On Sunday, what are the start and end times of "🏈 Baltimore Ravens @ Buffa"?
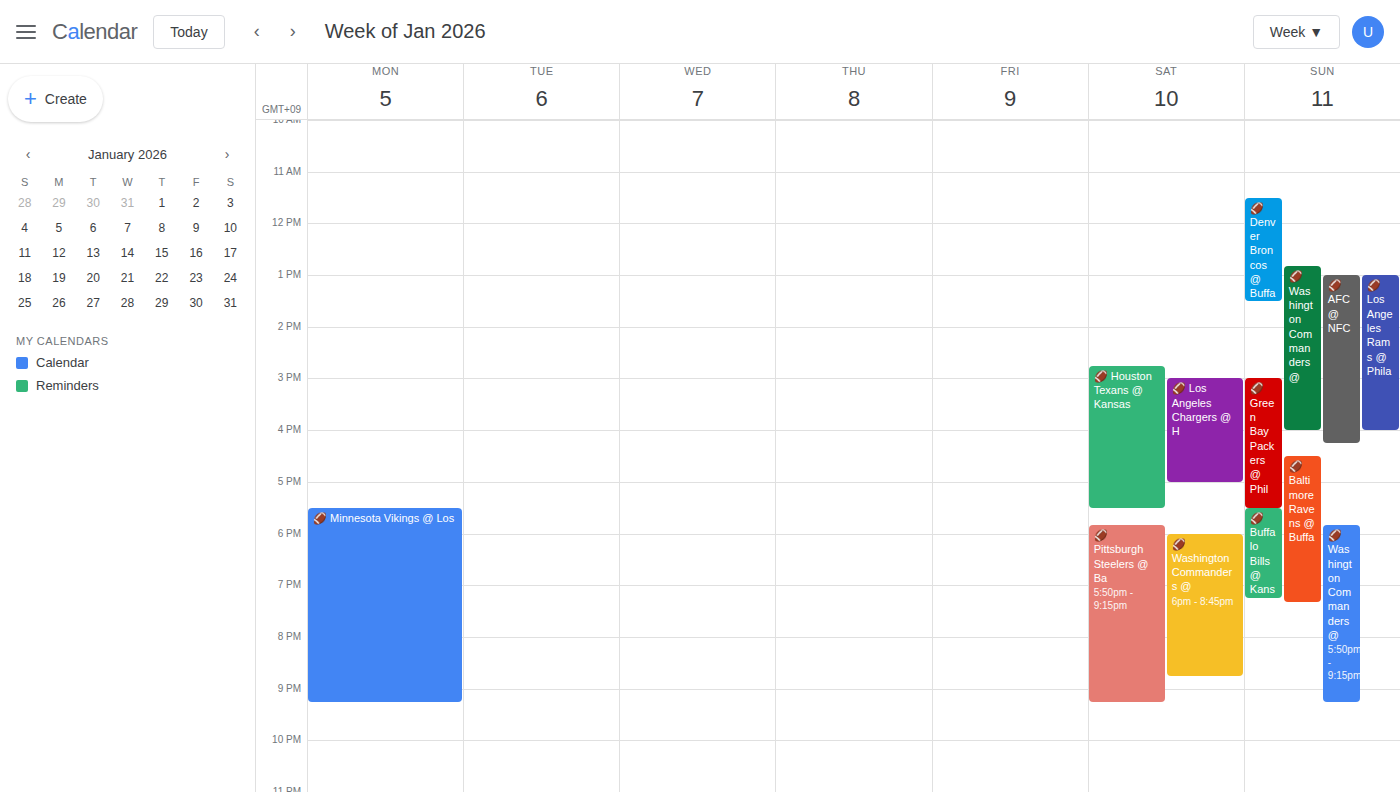
4:30 PM to 7:20 PM